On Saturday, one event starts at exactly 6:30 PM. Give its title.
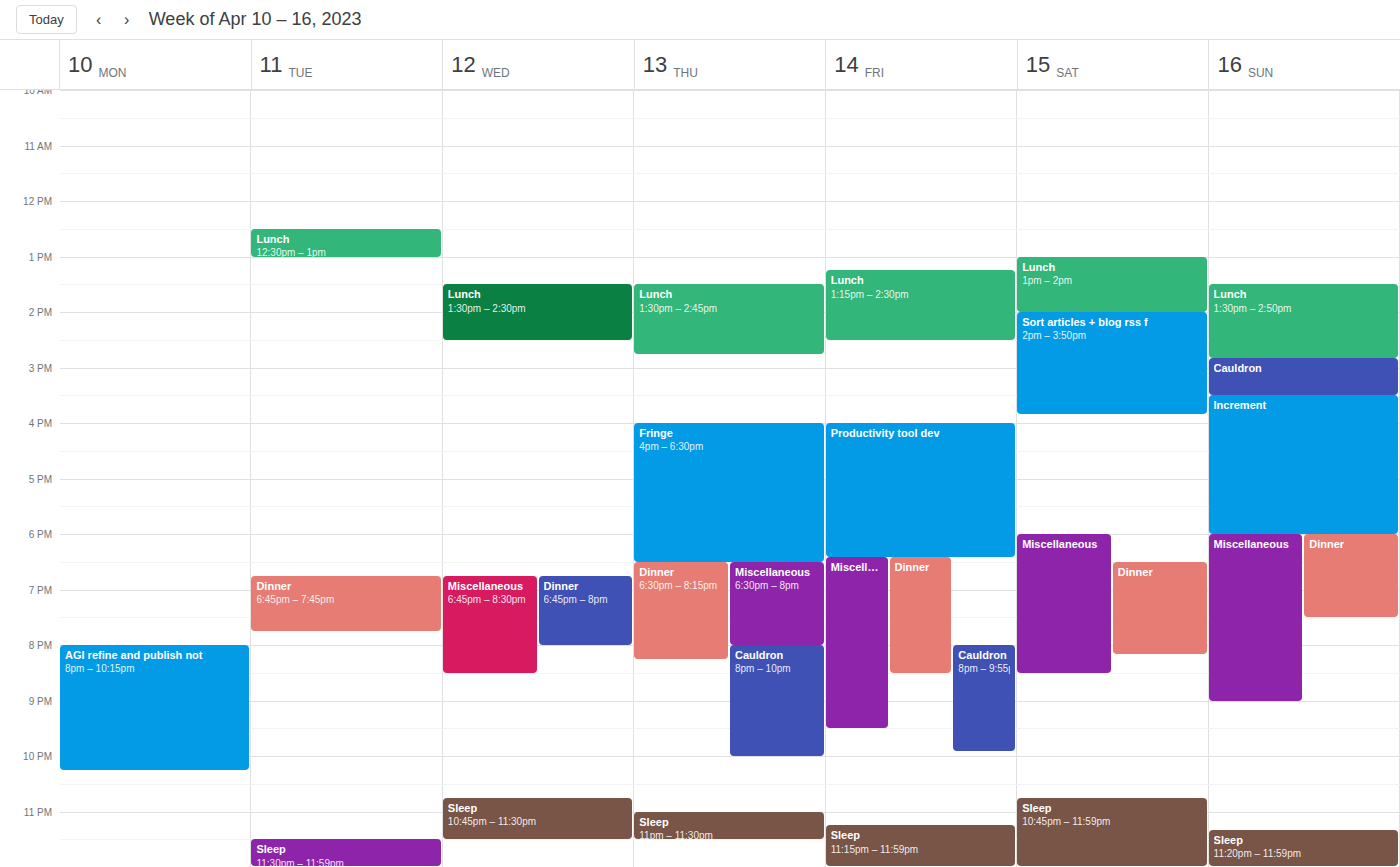
"Dinner"